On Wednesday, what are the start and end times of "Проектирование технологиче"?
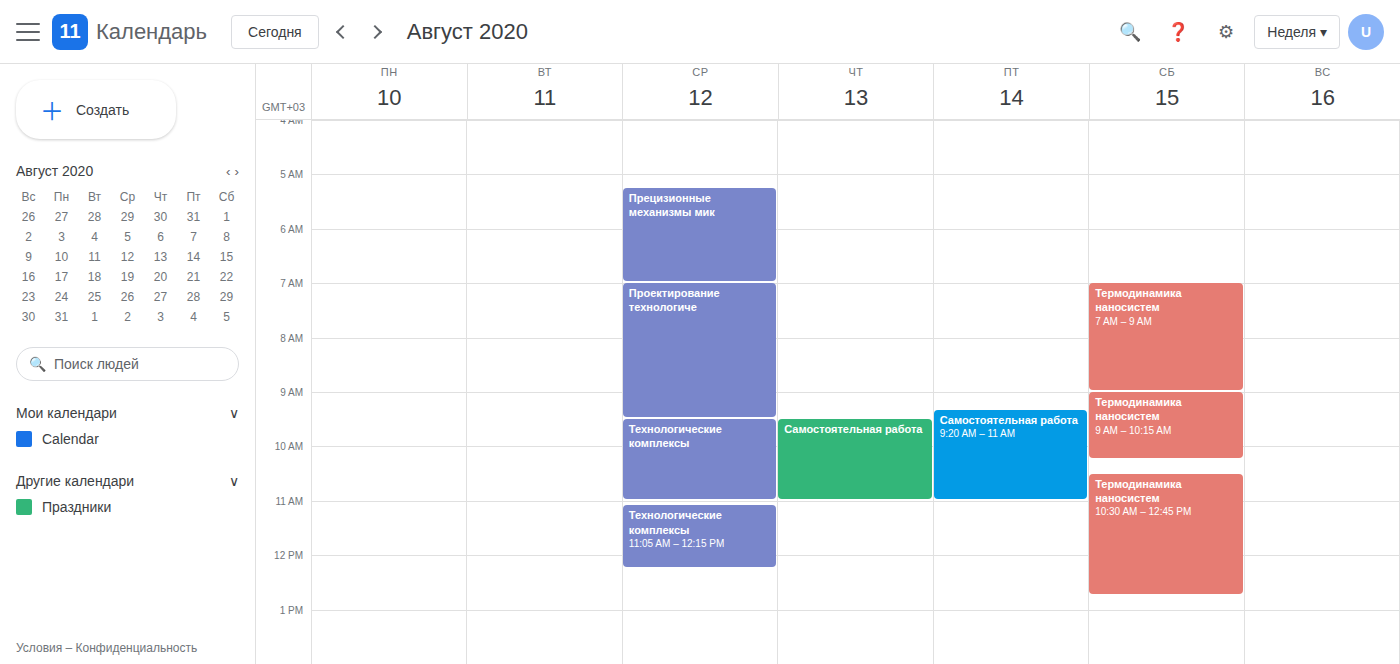
7:00 AM to 9:30 AM